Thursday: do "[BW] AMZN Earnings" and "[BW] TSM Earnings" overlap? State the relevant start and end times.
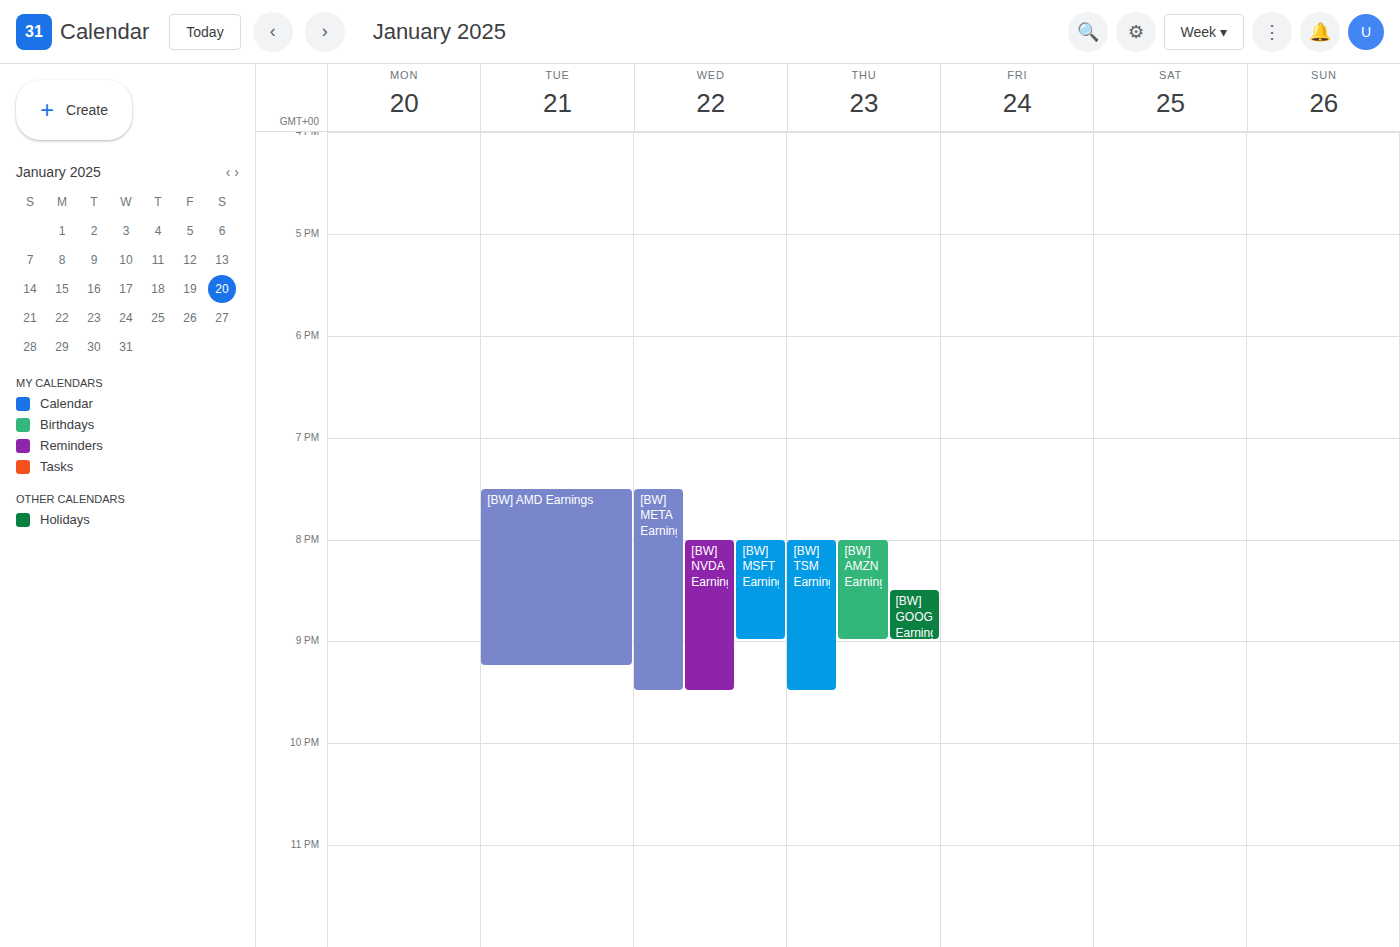
"[BW] AMZN Earnings" runs 8:00 PM to 9:00 PM, inside "[BW] TSM Earnings" -- they overlap.